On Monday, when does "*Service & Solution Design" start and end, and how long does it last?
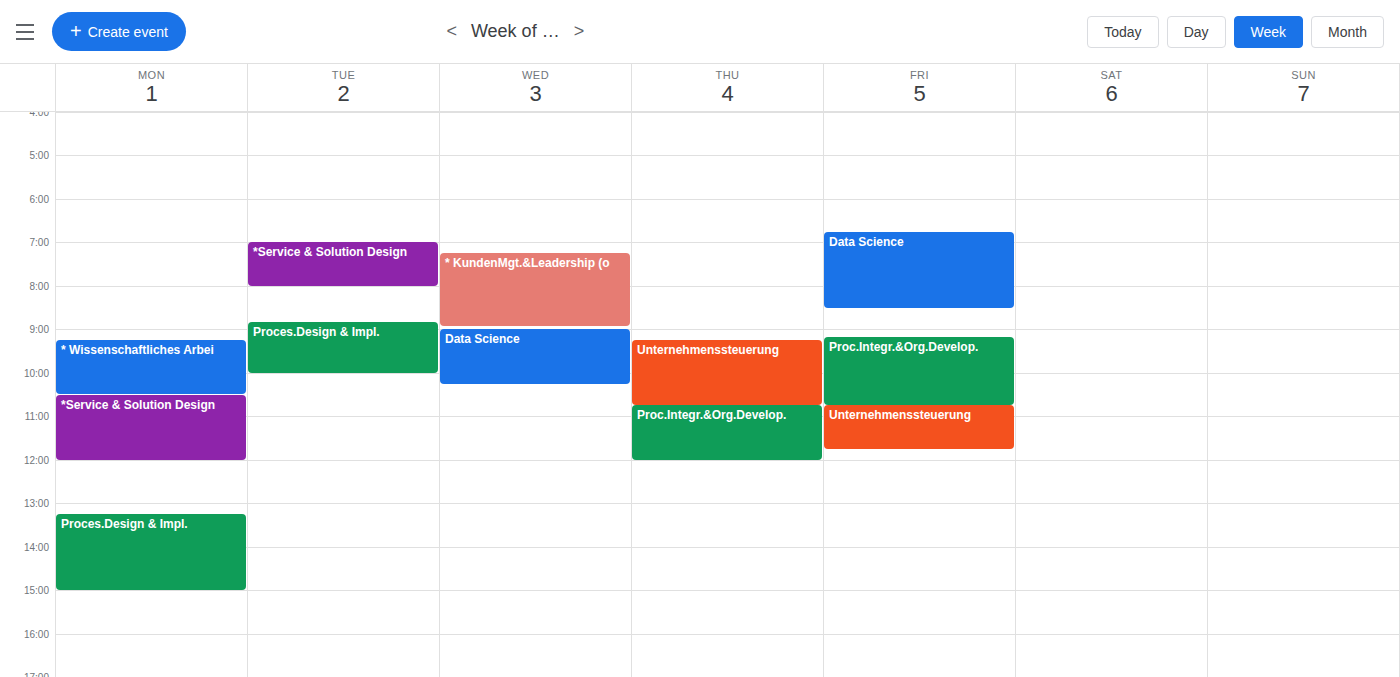
10:30 to 12:00, 1 hour 30 minutes